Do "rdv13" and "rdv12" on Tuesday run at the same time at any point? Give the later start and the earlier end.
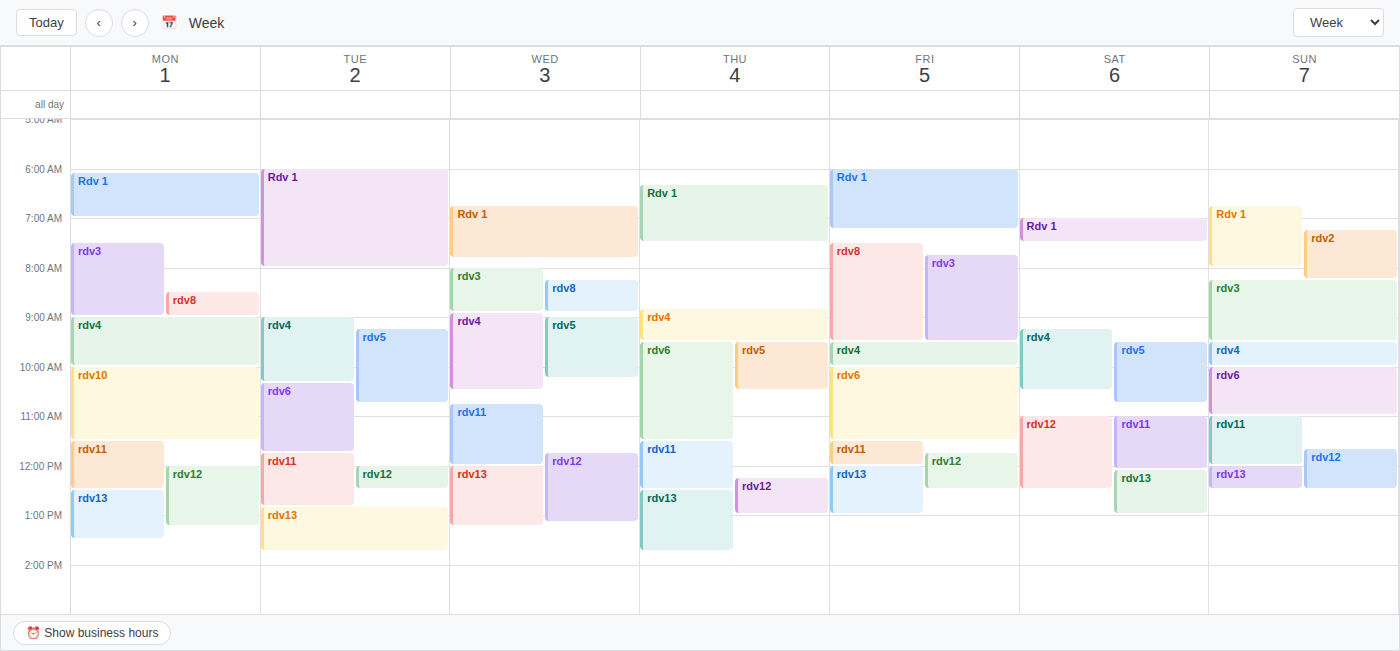
"rdv12" ends at 12:30 PM and "rdv13" starts at 12:50 PM -- no overlap.